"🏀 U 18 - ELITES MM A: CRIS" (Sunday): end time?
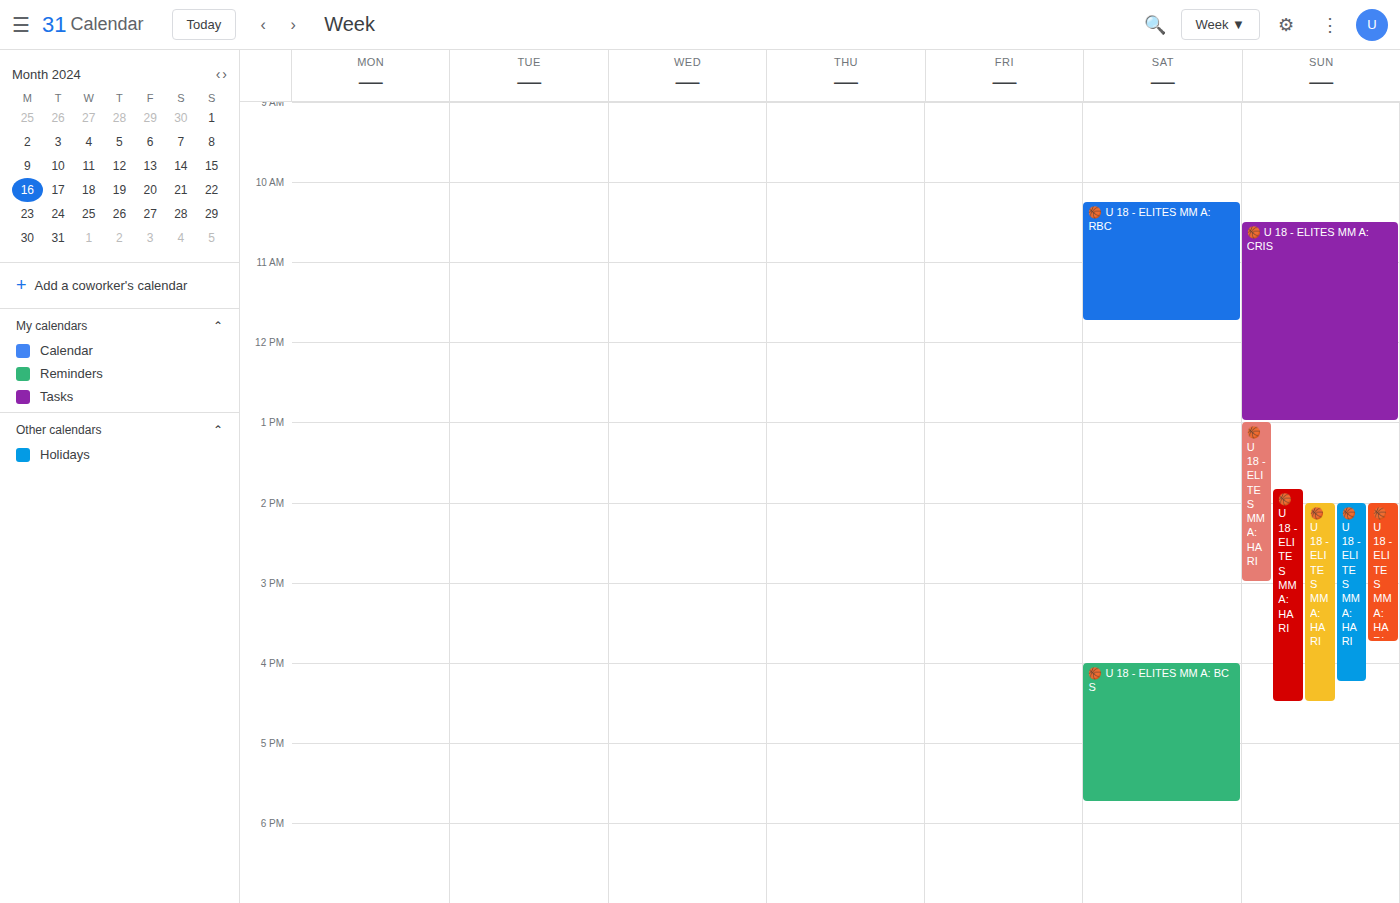
1:00 PM